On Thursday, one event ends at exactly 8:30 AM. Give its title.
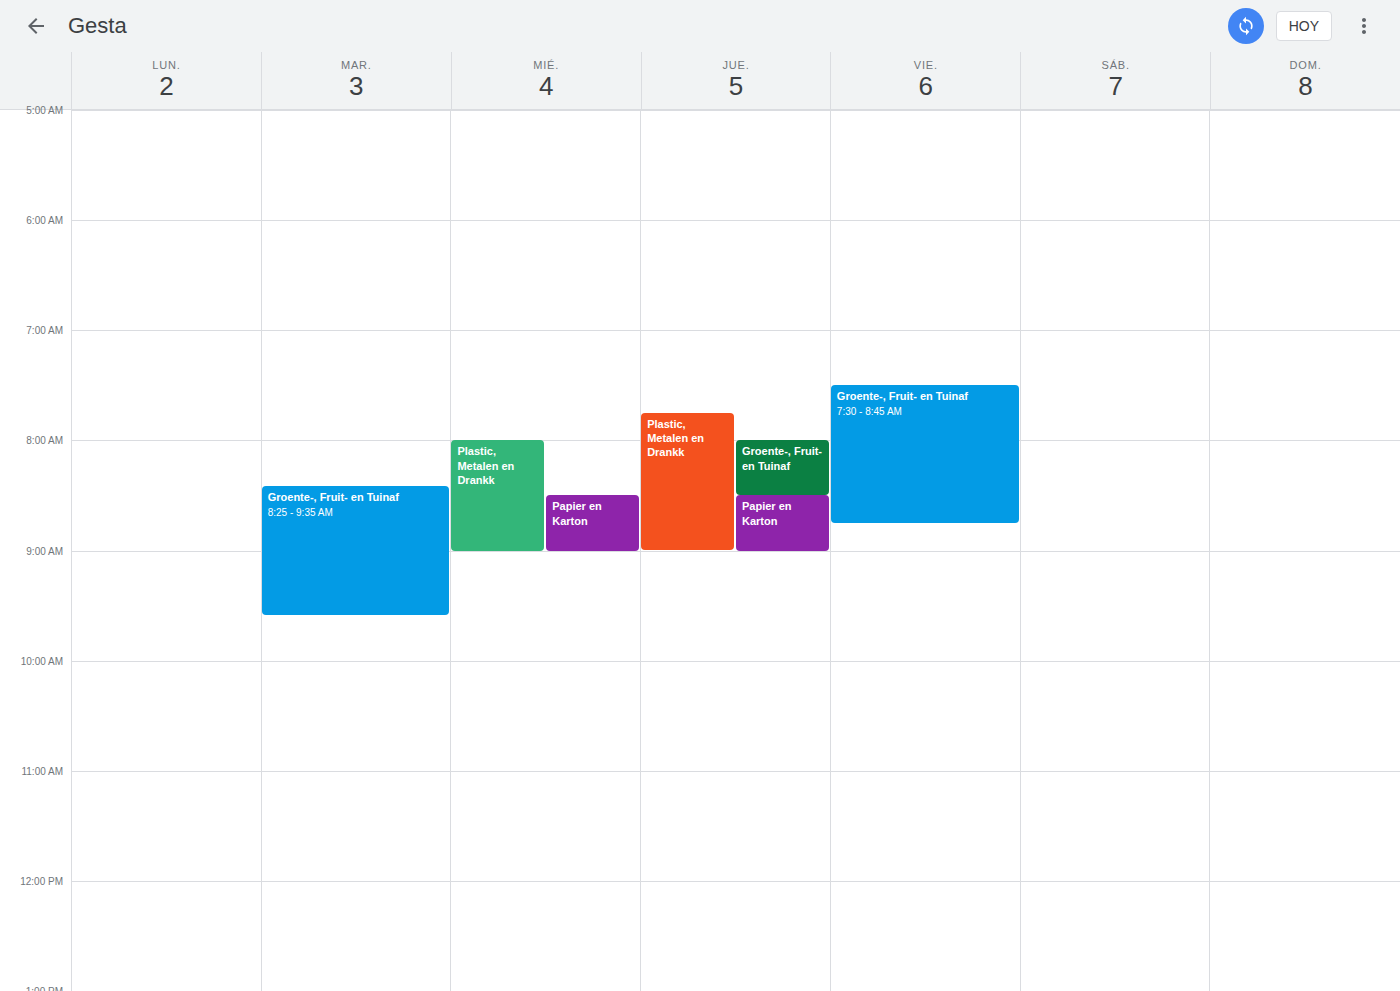
"Groente-, Fruit- en Tuinaf"